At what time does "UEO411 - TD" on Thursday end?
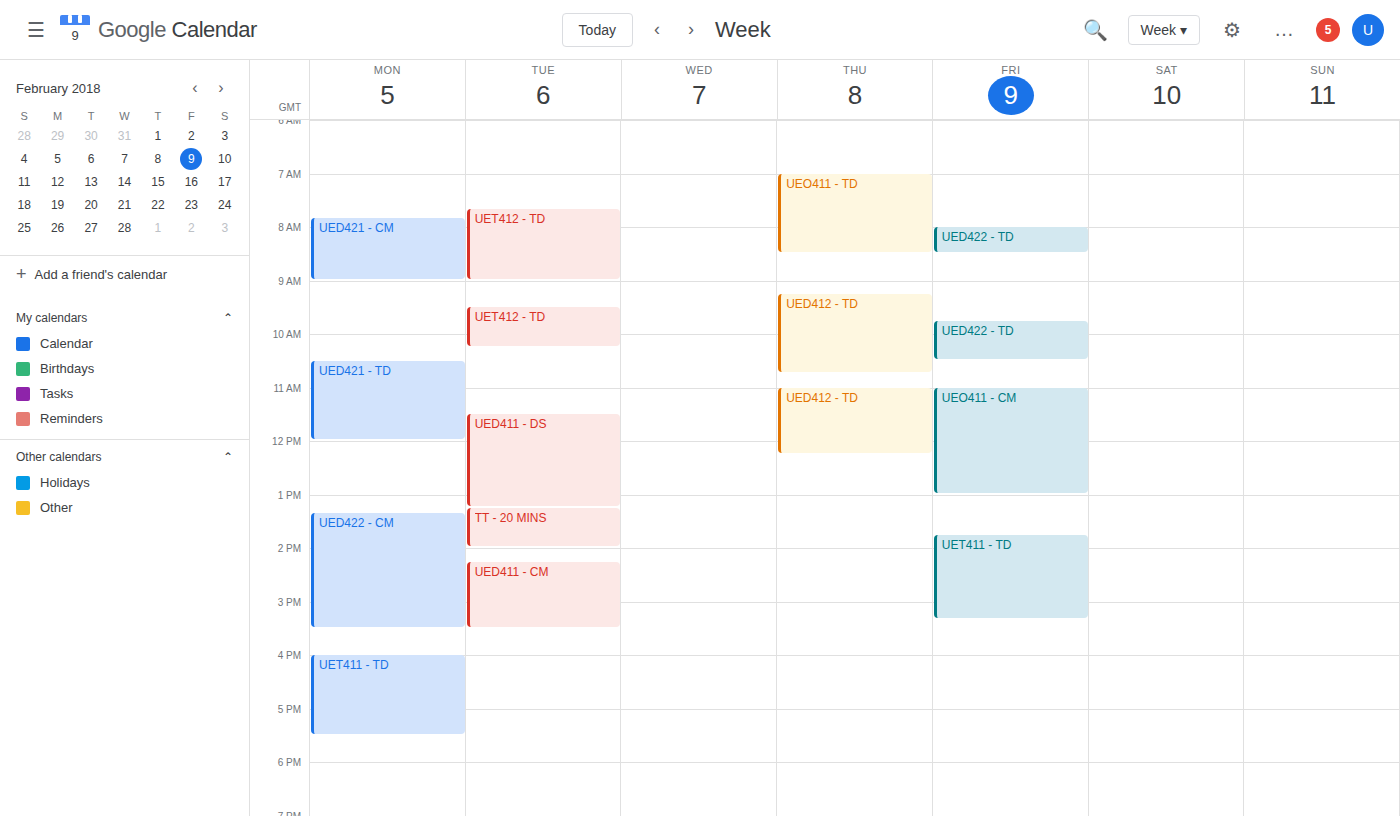
8:30 AM